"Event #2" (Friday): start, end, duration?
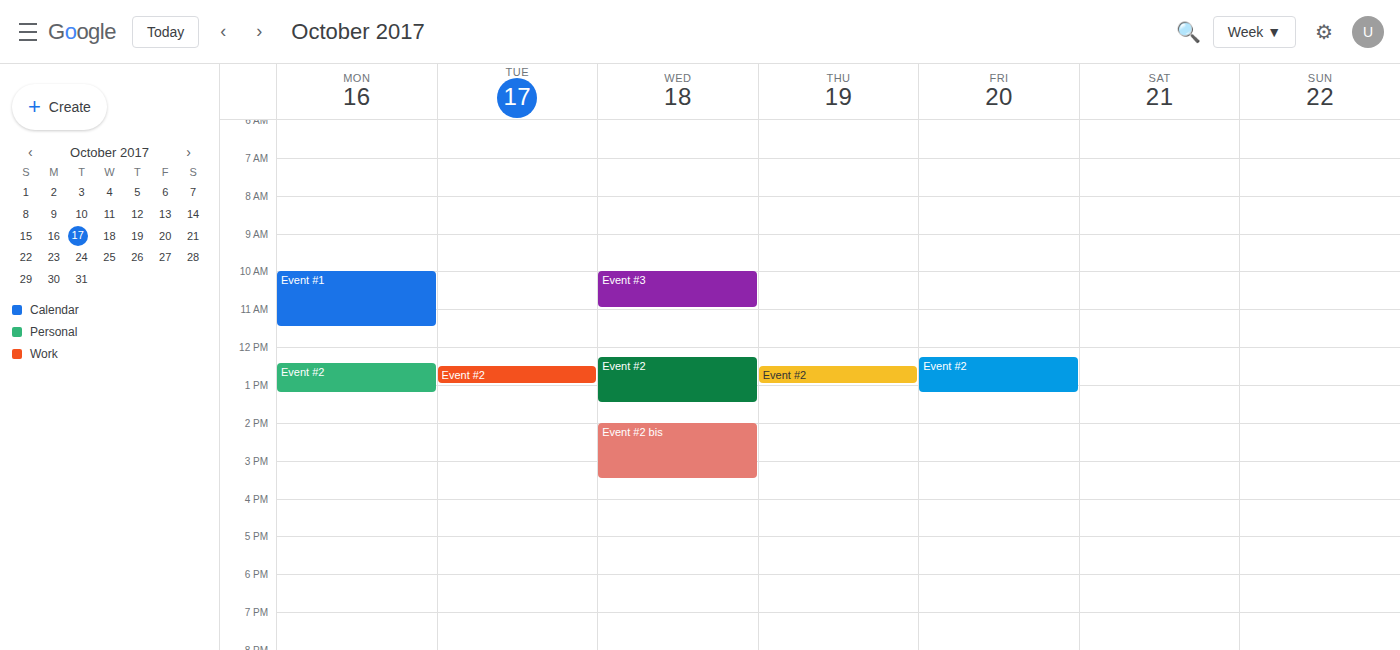
12:15 to 13:15, 1 hour